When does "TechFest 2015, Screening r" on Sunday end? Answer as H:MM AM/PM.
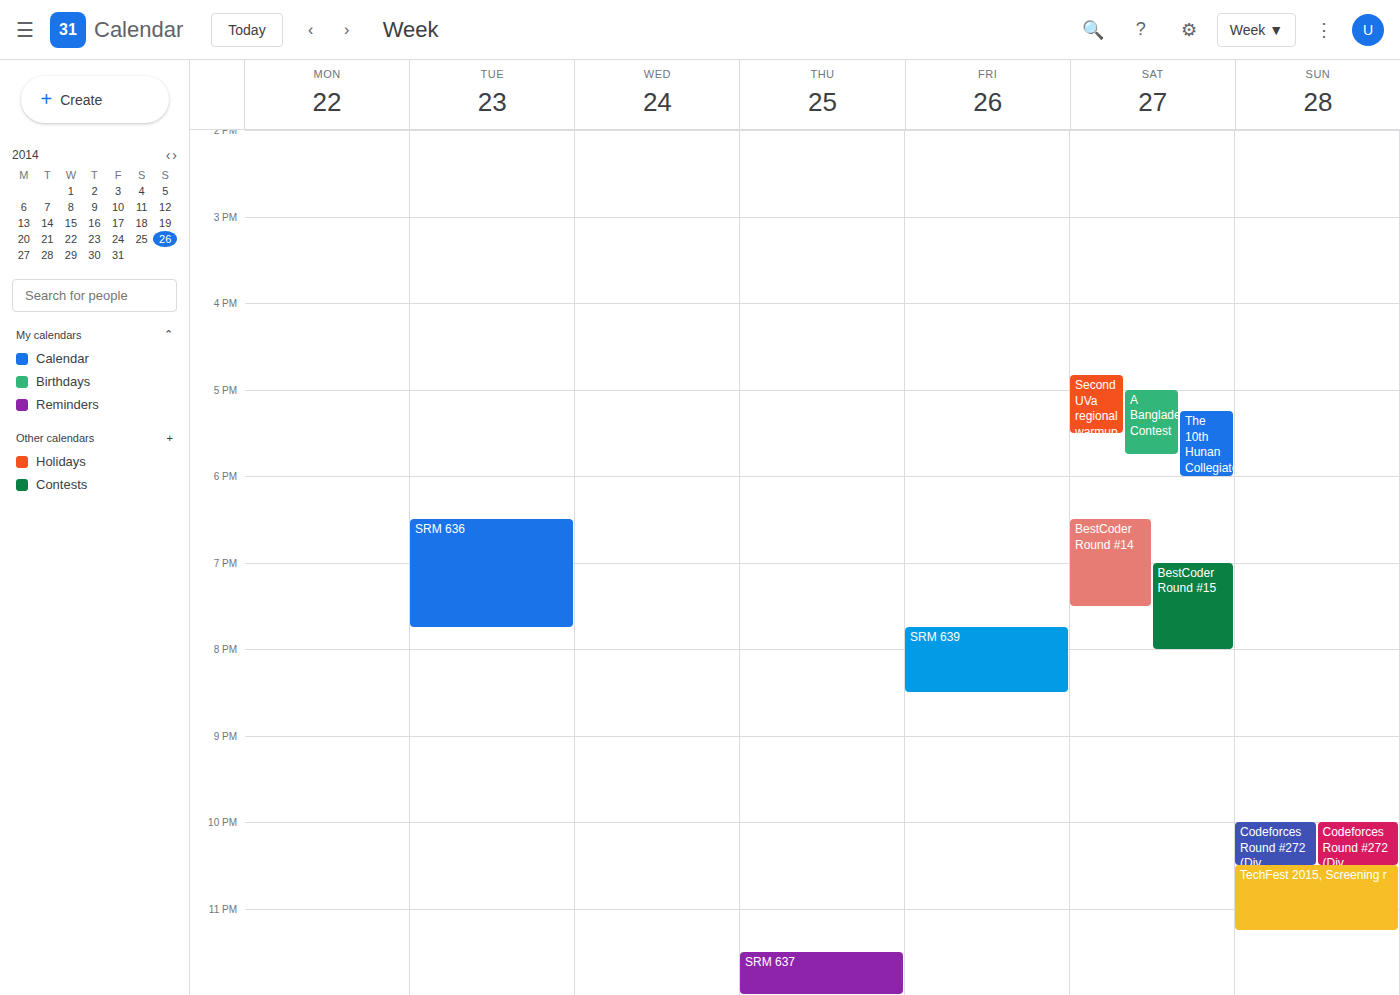
11:15 PM